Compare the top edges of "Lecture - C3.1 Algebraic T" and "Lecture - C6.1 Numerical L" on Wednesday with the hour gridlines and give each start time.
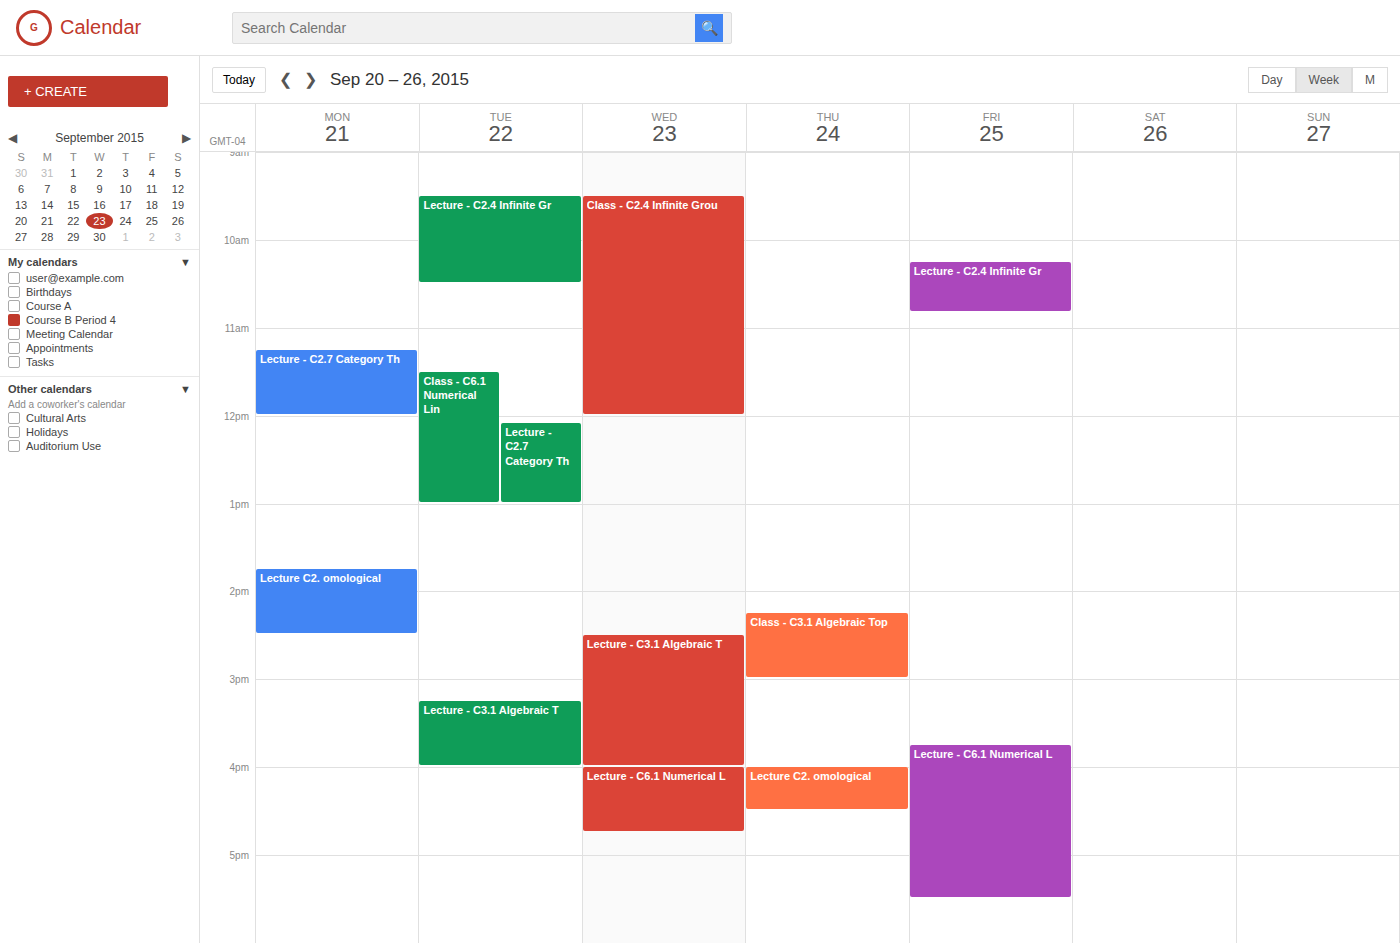
"Lecture - C3.1 Algebraic T": 2:30 PM, halfway between the 2 PM and 3 PM lines. "Lecture - C6.1 Numerical L": 4:00 PM, exactly on the 4 PM line.